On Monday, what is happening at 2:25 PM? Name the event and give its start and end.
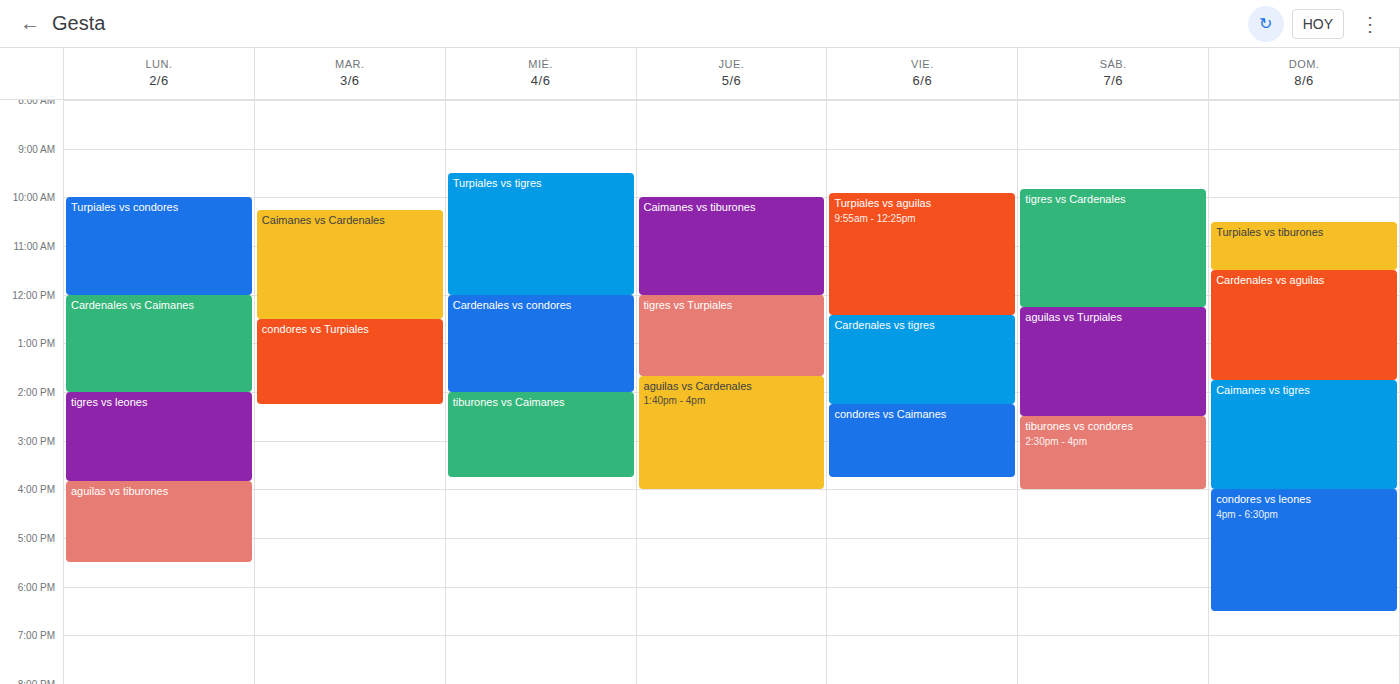
"tigres vs leones", 2:00 PM to 3:50 PM